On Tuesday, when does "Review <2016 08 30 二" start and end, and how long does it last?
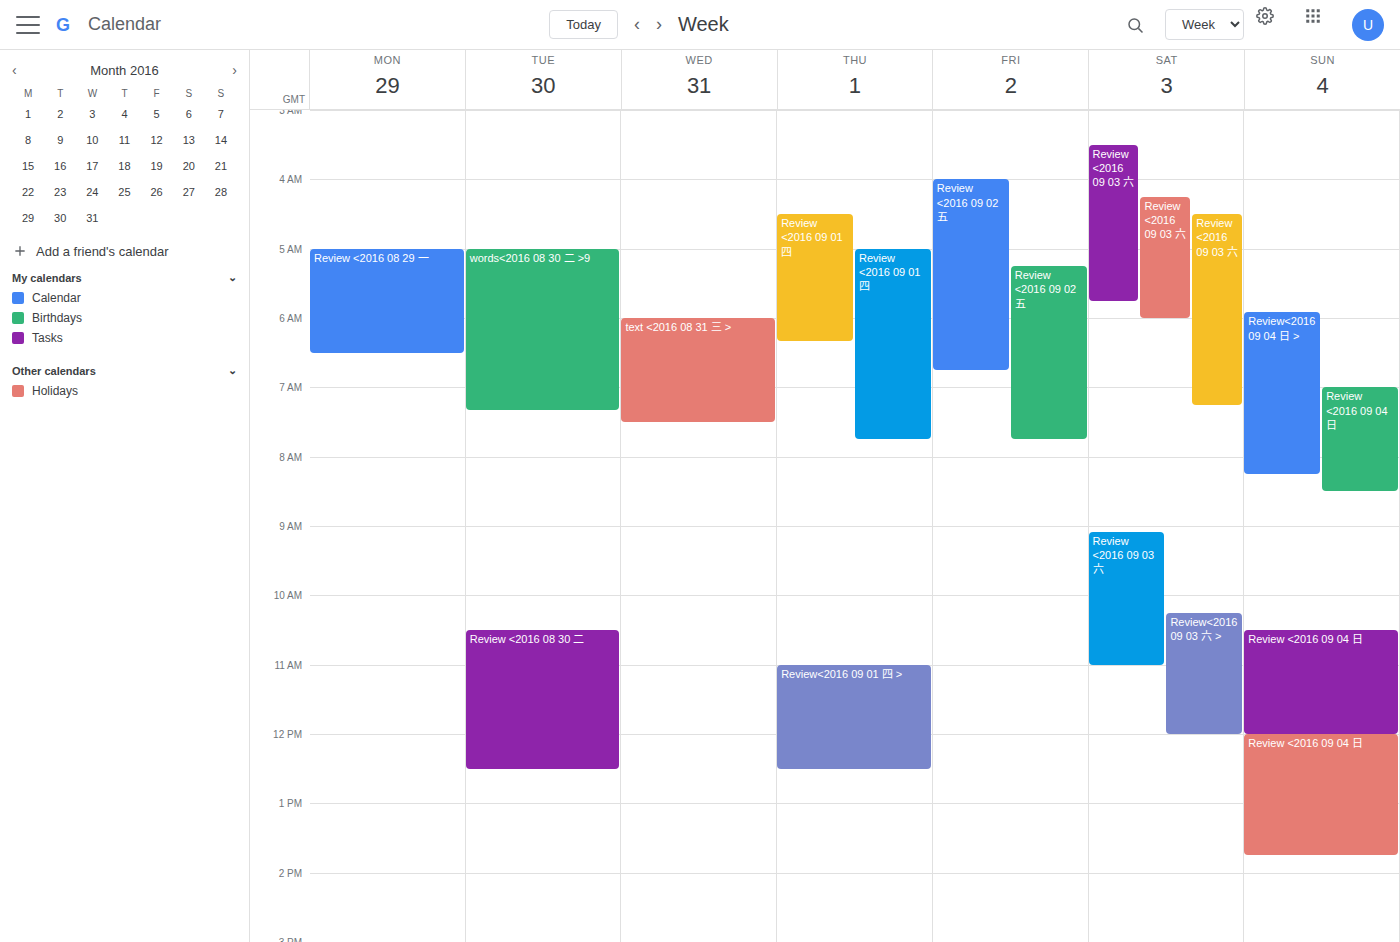
10:30 AM to 12:30 PM, 2 hours